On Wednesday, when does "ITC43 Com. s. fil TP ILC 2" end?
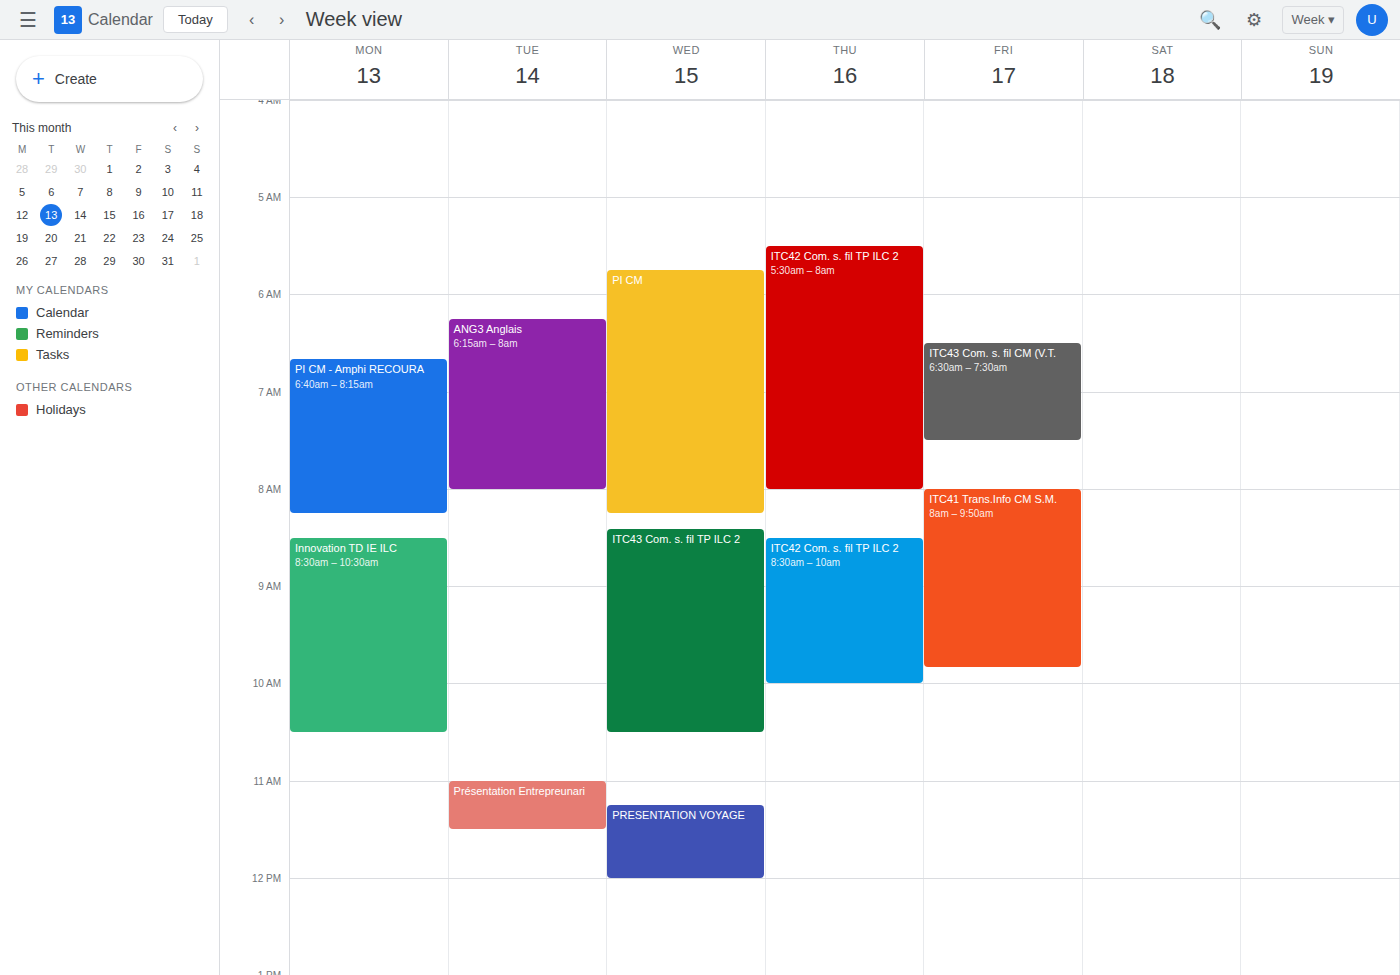
10:30 AM